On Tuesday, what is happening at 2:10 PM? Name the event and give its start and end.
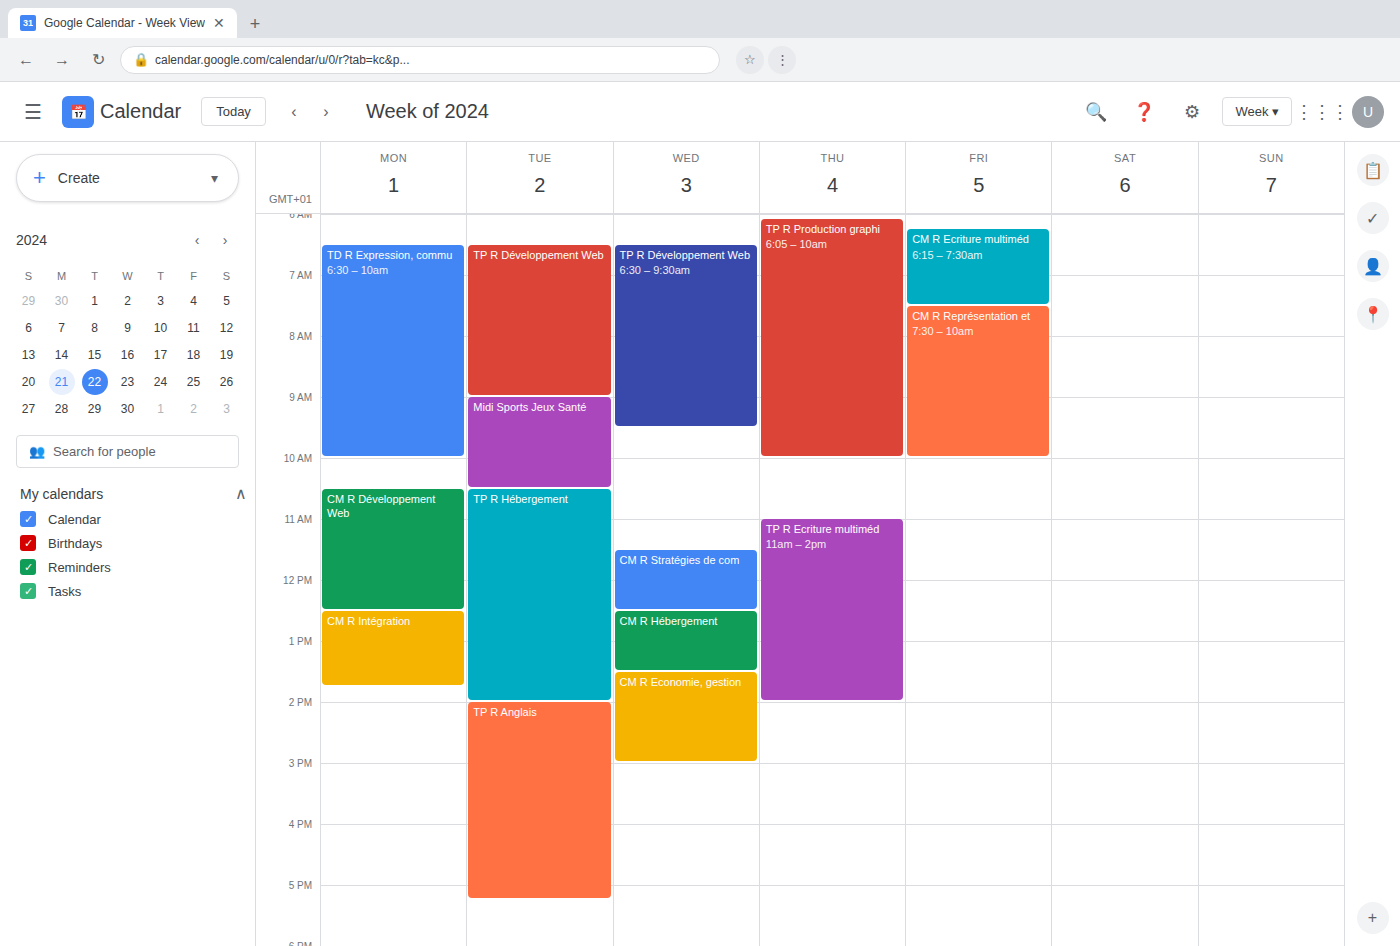
"TP R Anglais", 2:00 PM to 5:15 PM